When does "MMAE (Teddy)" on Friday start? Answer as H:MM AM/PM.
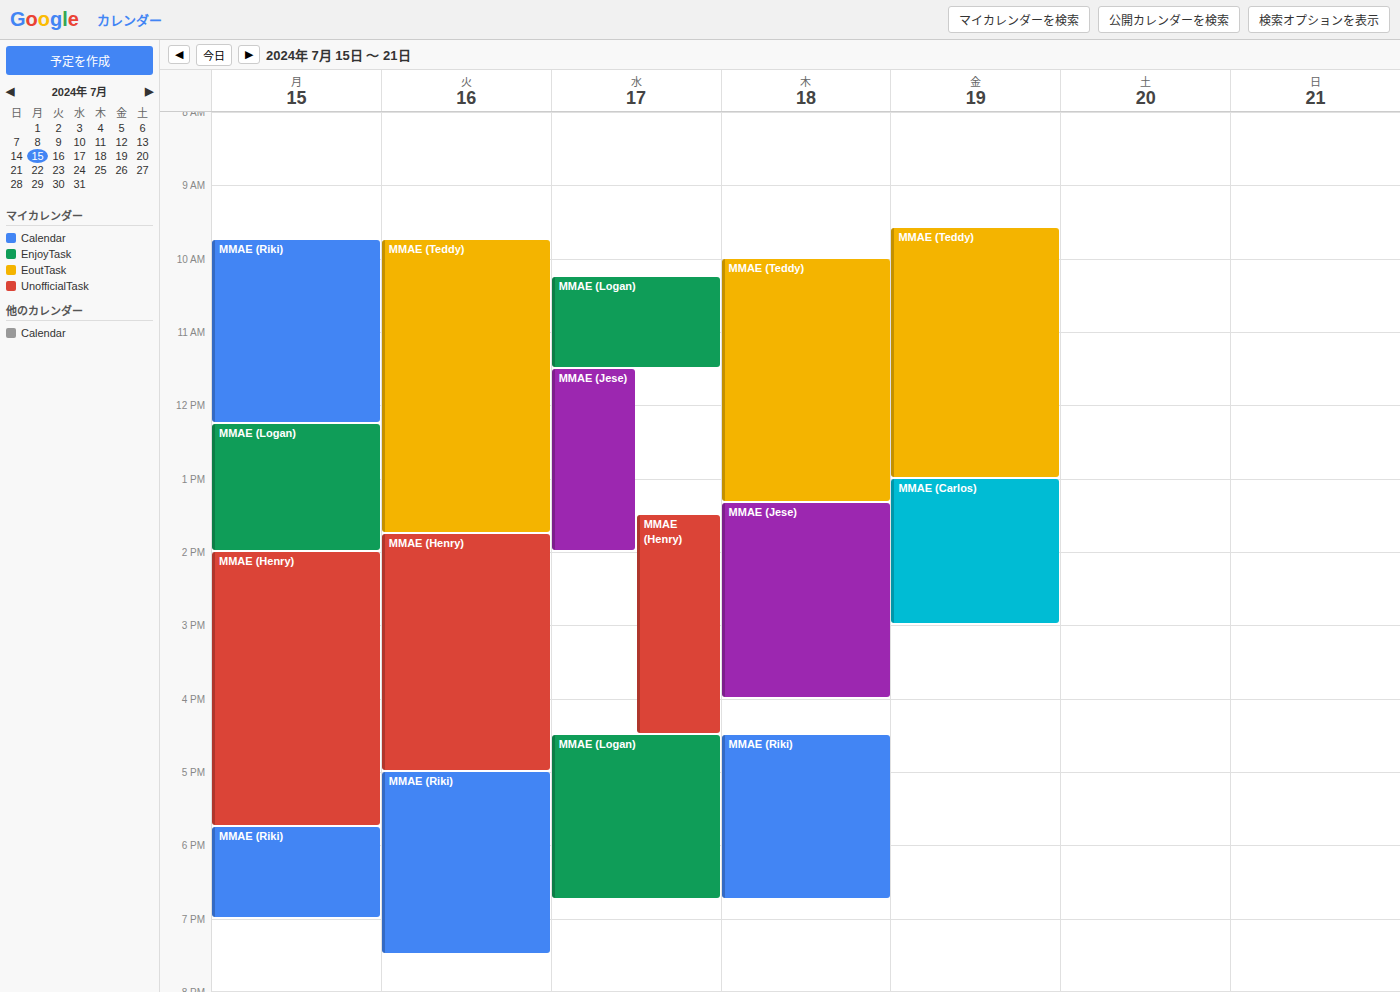
9:35 AM